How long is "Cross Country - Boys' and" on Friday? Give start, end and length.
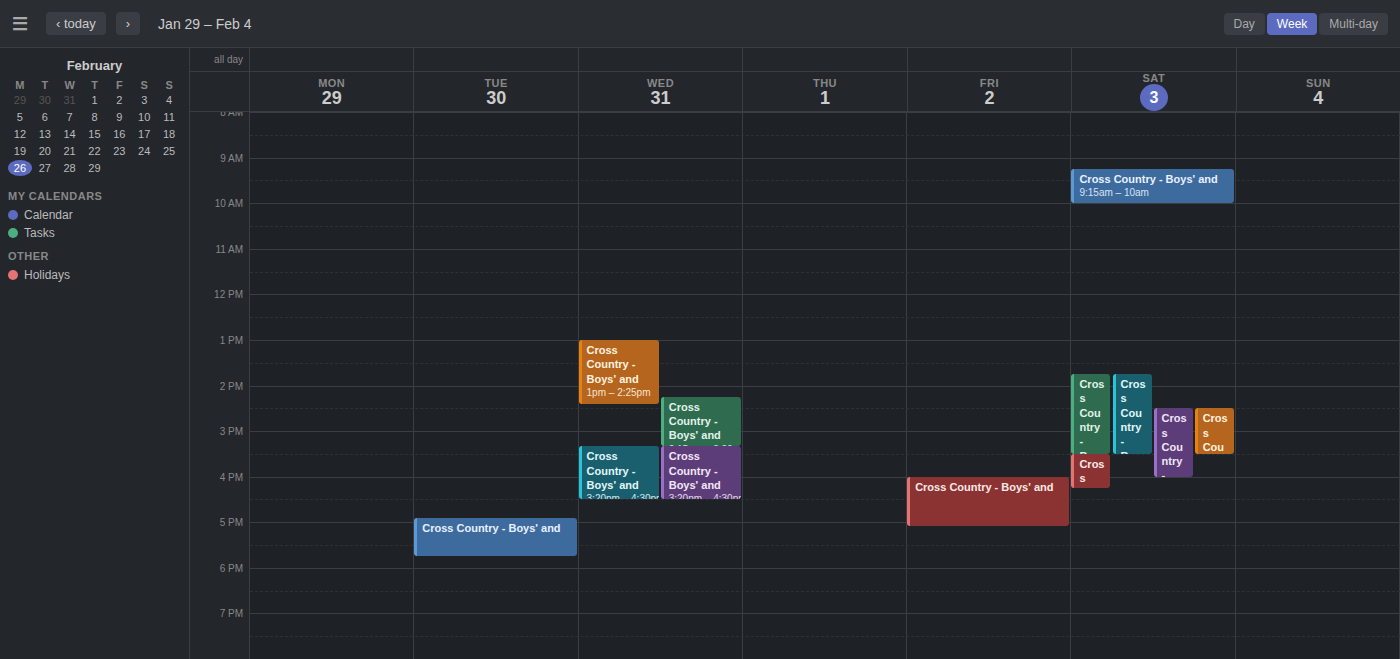
4:00 PM to 5:05 PM, 1 hour 5 minutes